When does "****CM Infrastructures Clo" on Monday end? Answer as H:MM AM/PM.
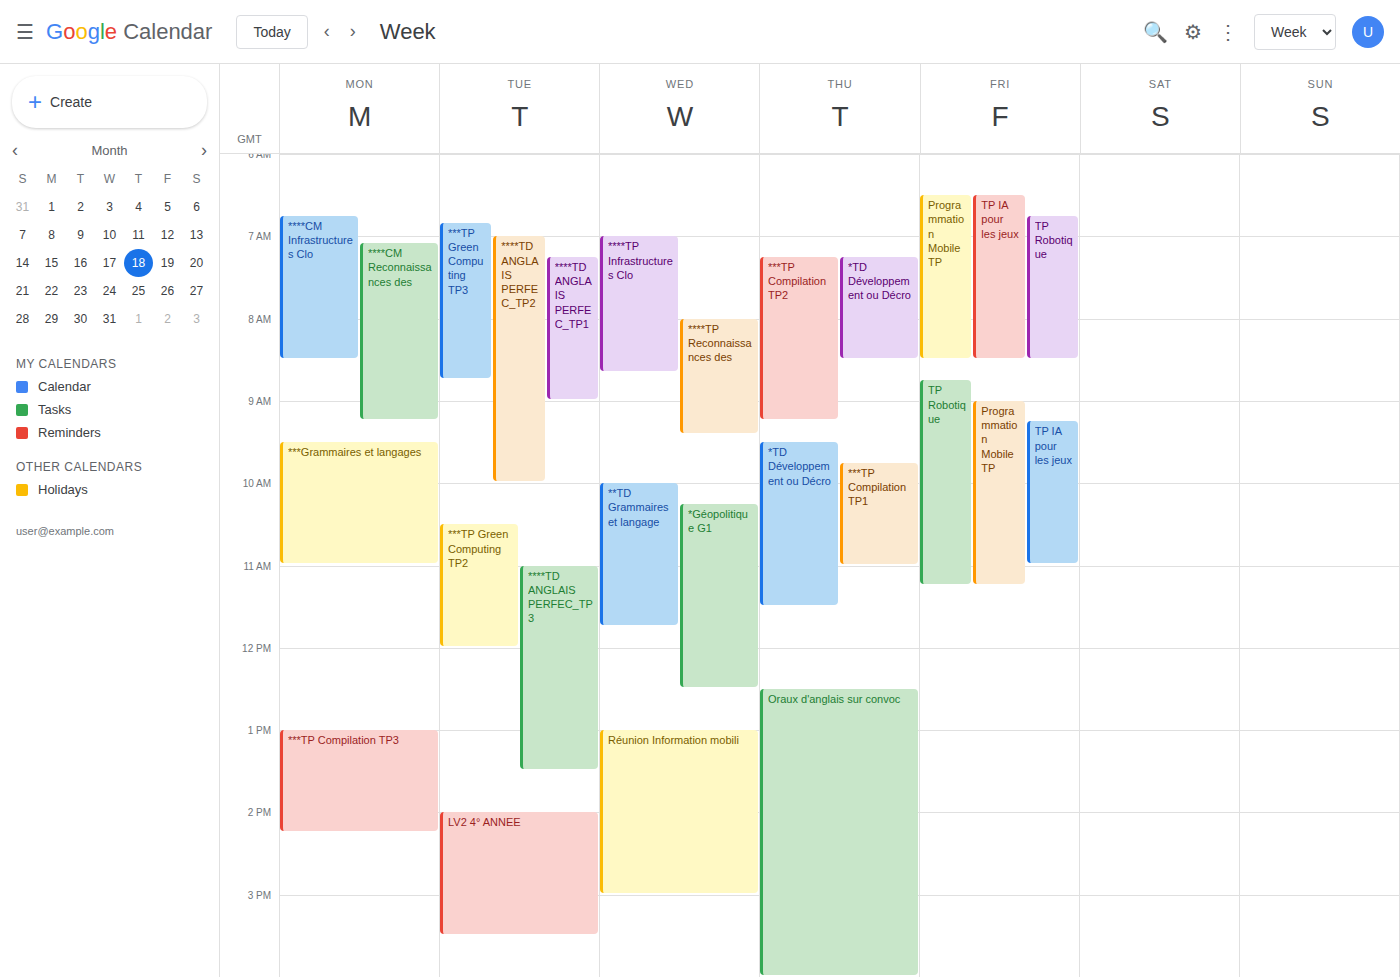
8:30 AM